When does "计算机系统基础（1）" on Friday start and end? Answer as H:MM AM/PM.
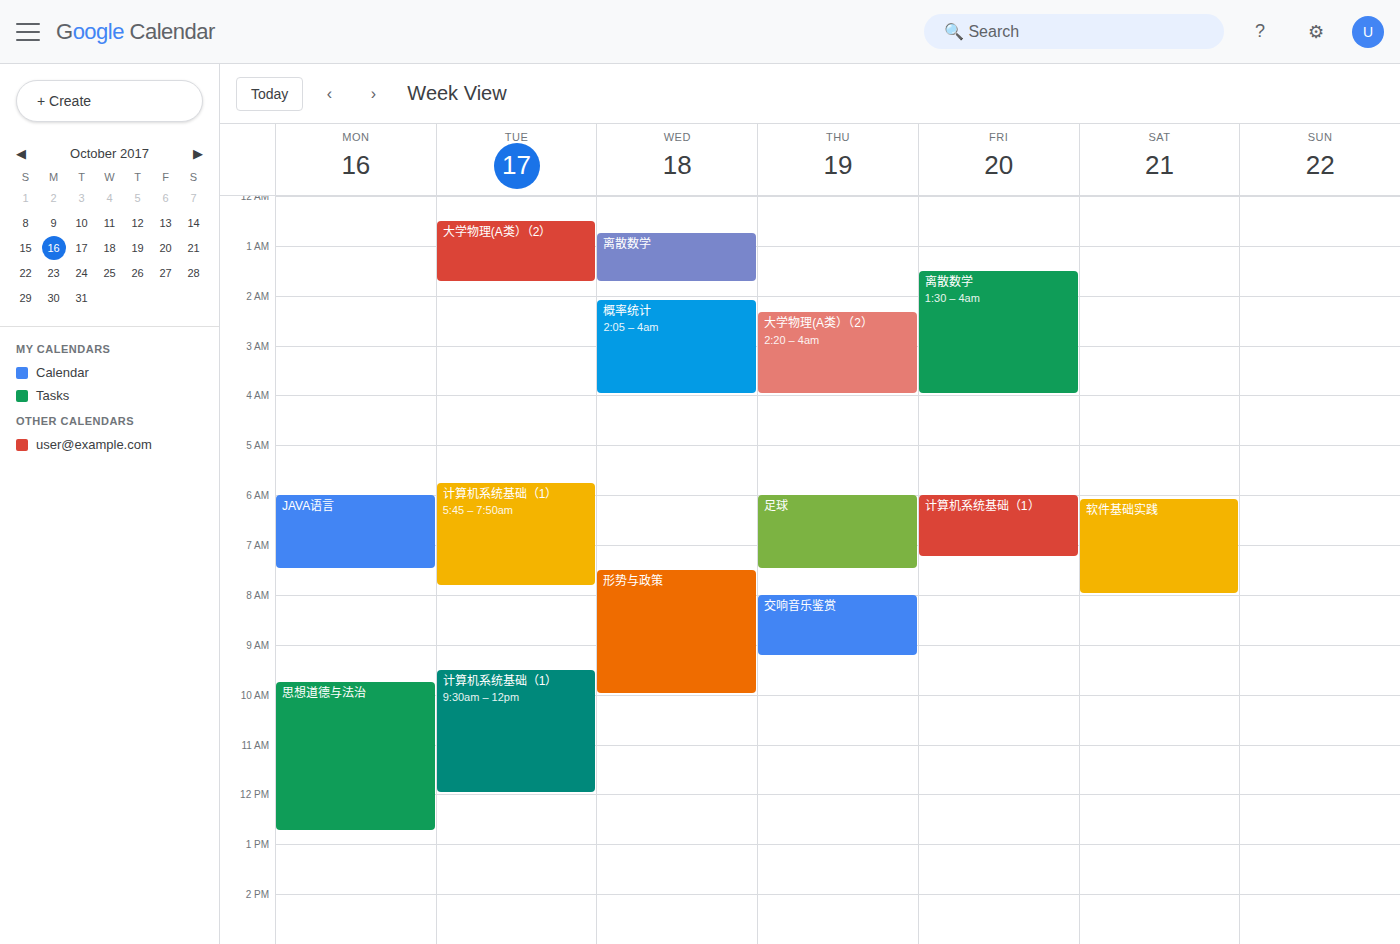
6:00 AM to 7:15 AM